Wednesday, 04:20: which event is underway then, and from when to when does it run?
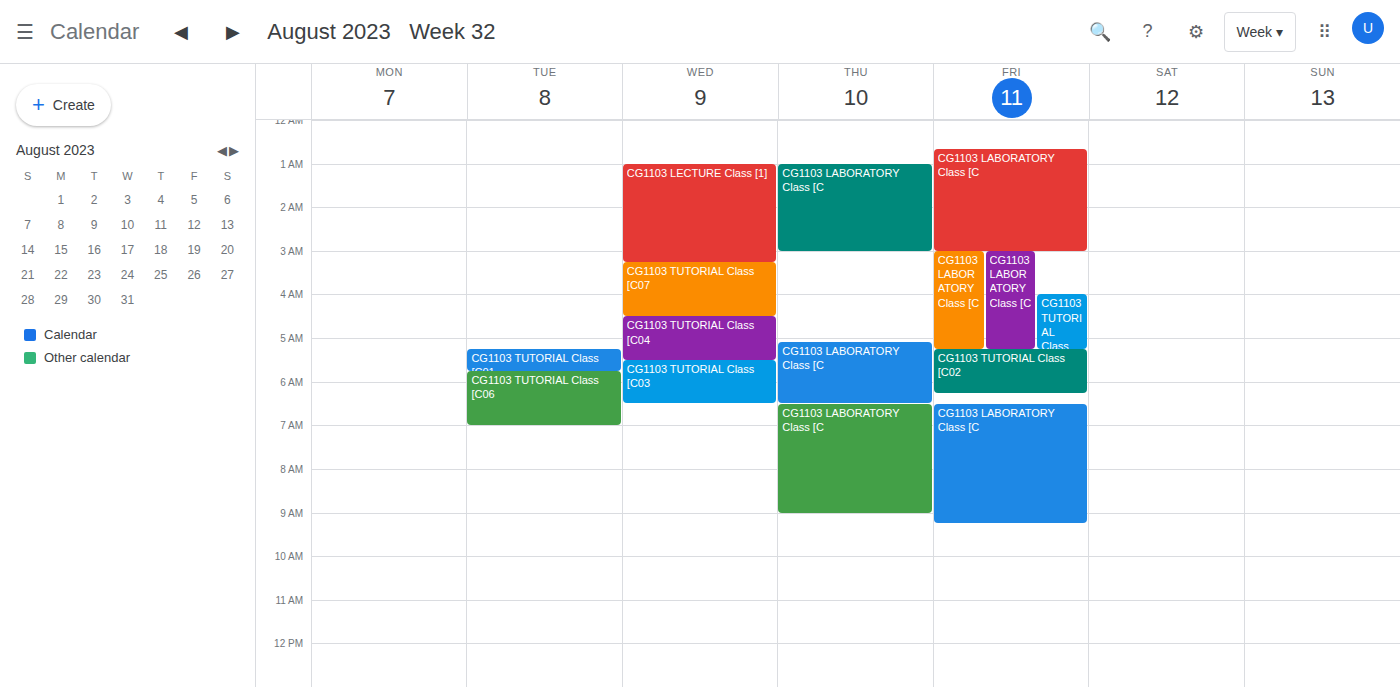
"CG1103 TUTORIAL Class [C07", 03:15 to 04:30